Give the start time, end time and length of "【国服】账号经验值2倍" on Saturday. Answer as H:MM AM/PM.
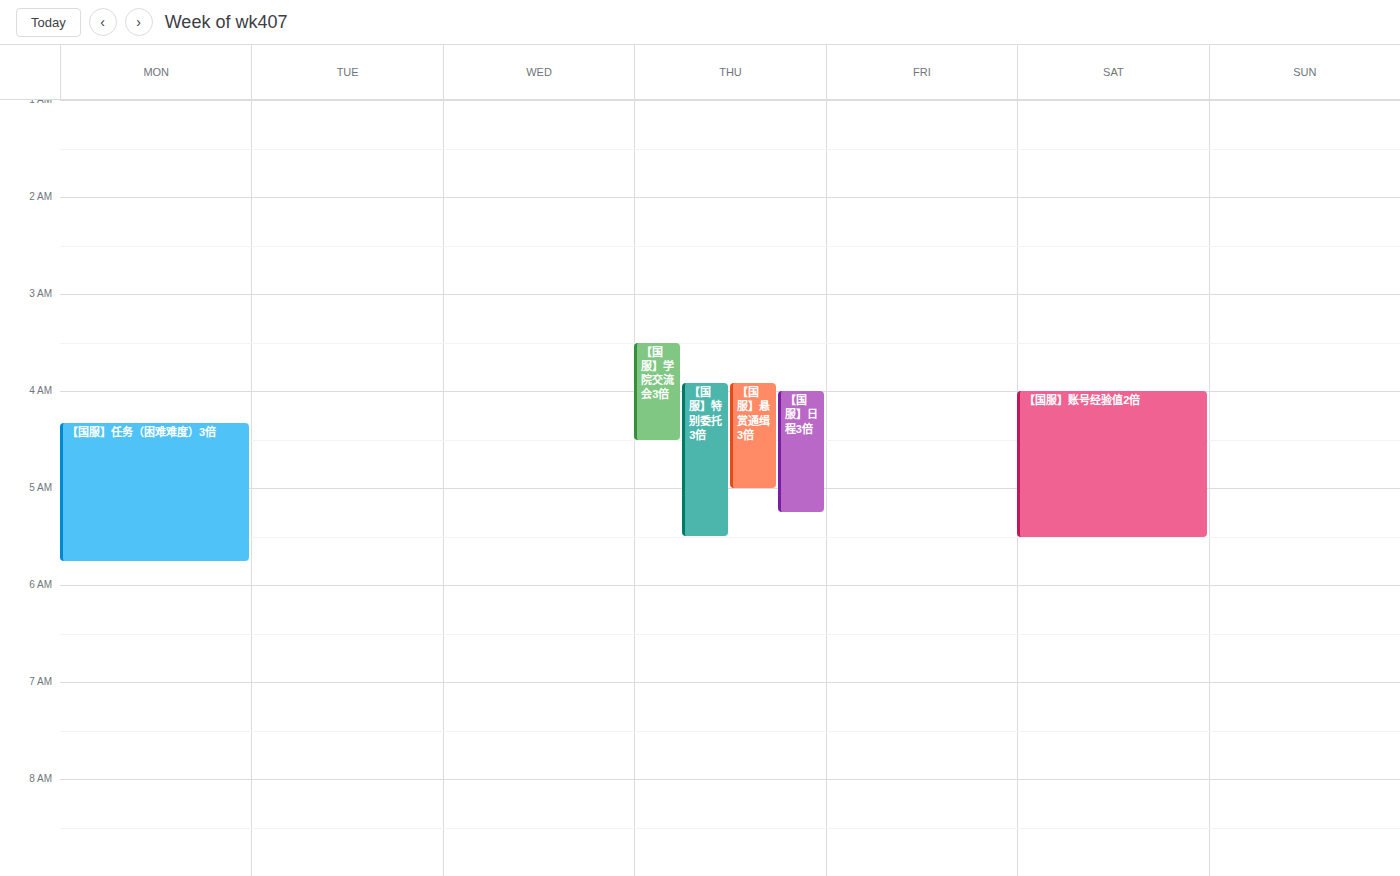
4:00 AM to 5:30 AM, 1 hour 30 minutes